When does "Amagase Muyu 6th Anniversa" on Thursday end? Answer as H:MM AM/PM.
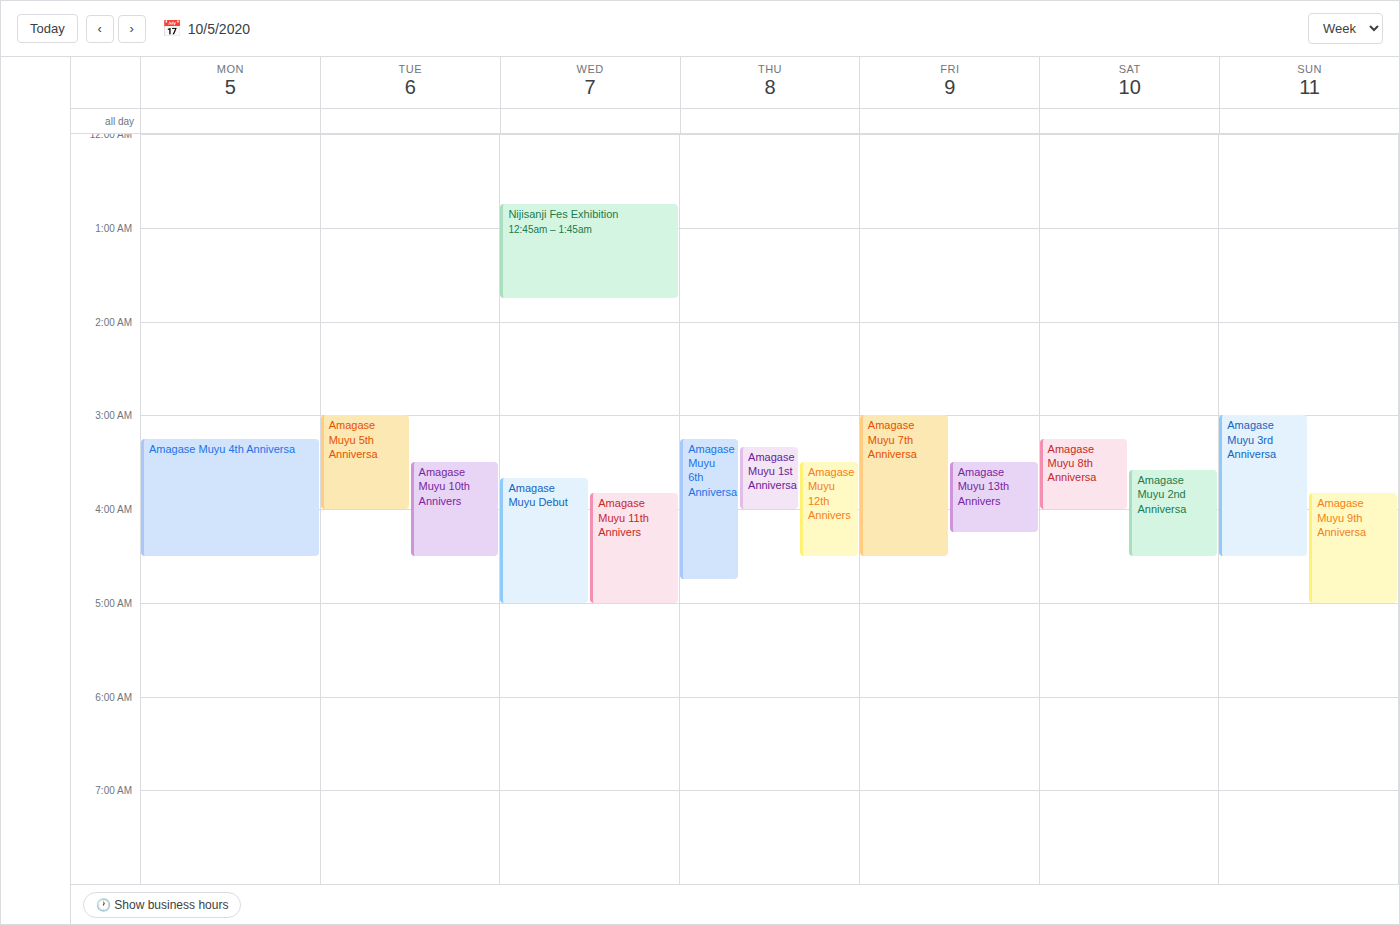
4:45 AM